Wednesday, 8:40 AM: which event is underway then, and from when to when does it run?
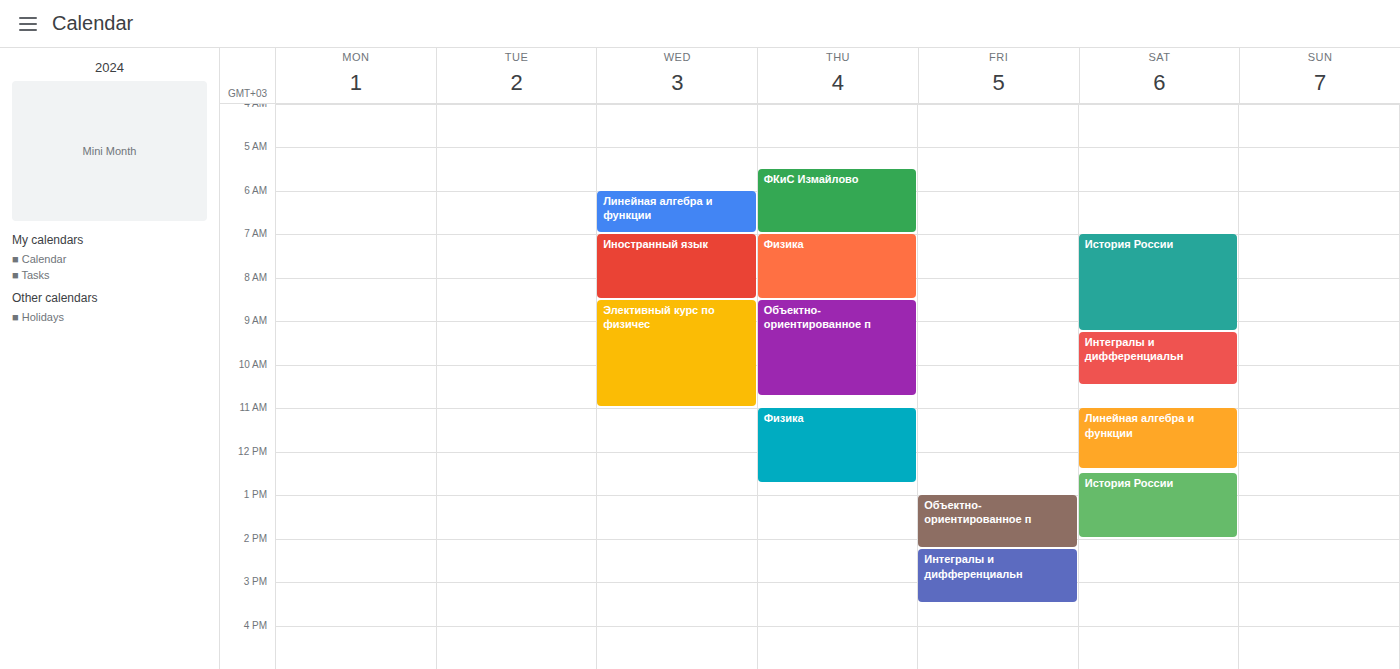
"Элективный курс по физичес", 8:30 AM to 11:00 AM